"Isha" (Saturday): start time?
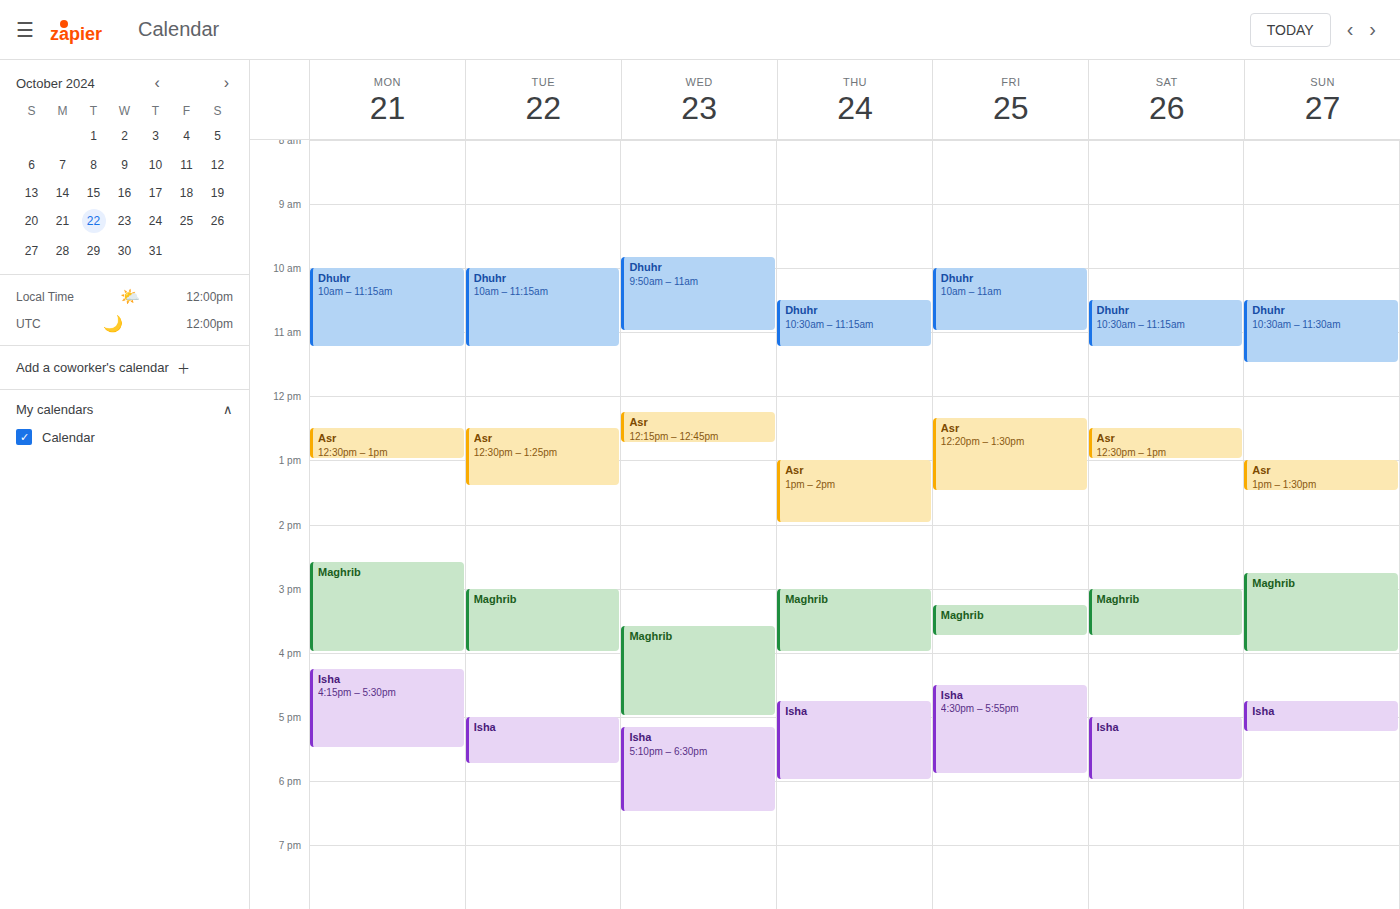
17:00